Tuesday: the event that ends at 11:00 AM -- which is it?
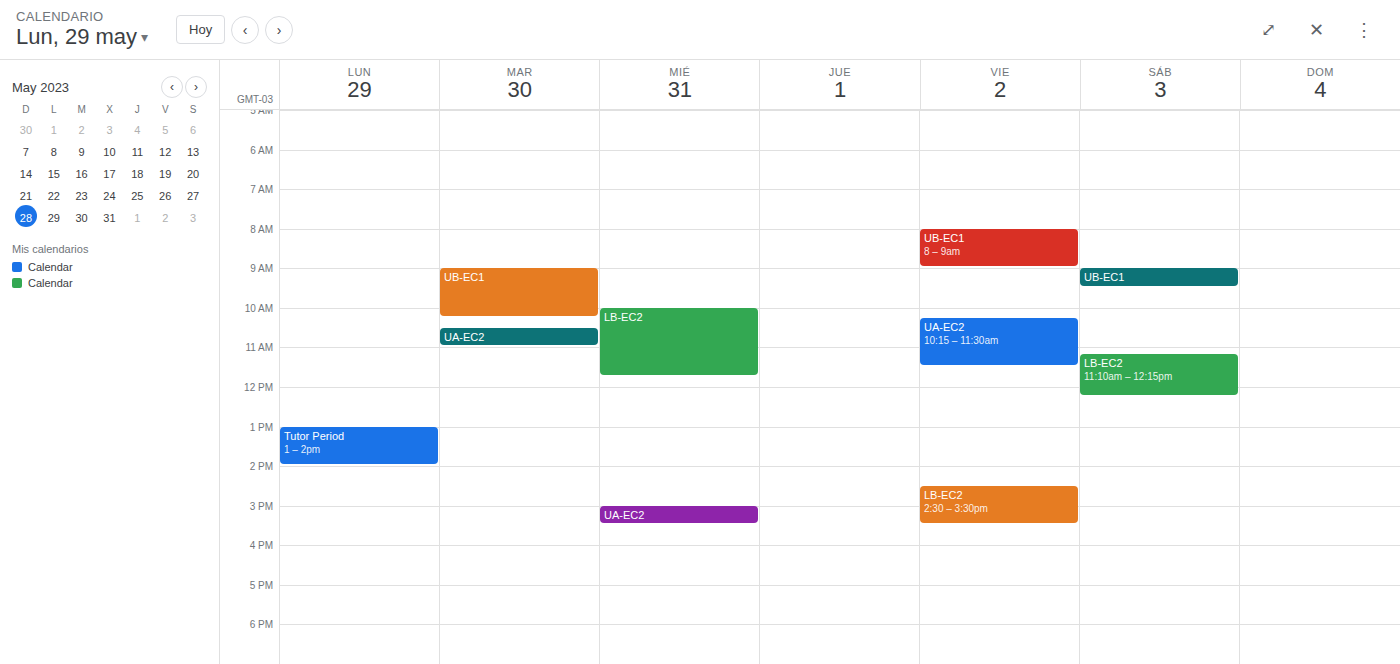
"UA-EC2"